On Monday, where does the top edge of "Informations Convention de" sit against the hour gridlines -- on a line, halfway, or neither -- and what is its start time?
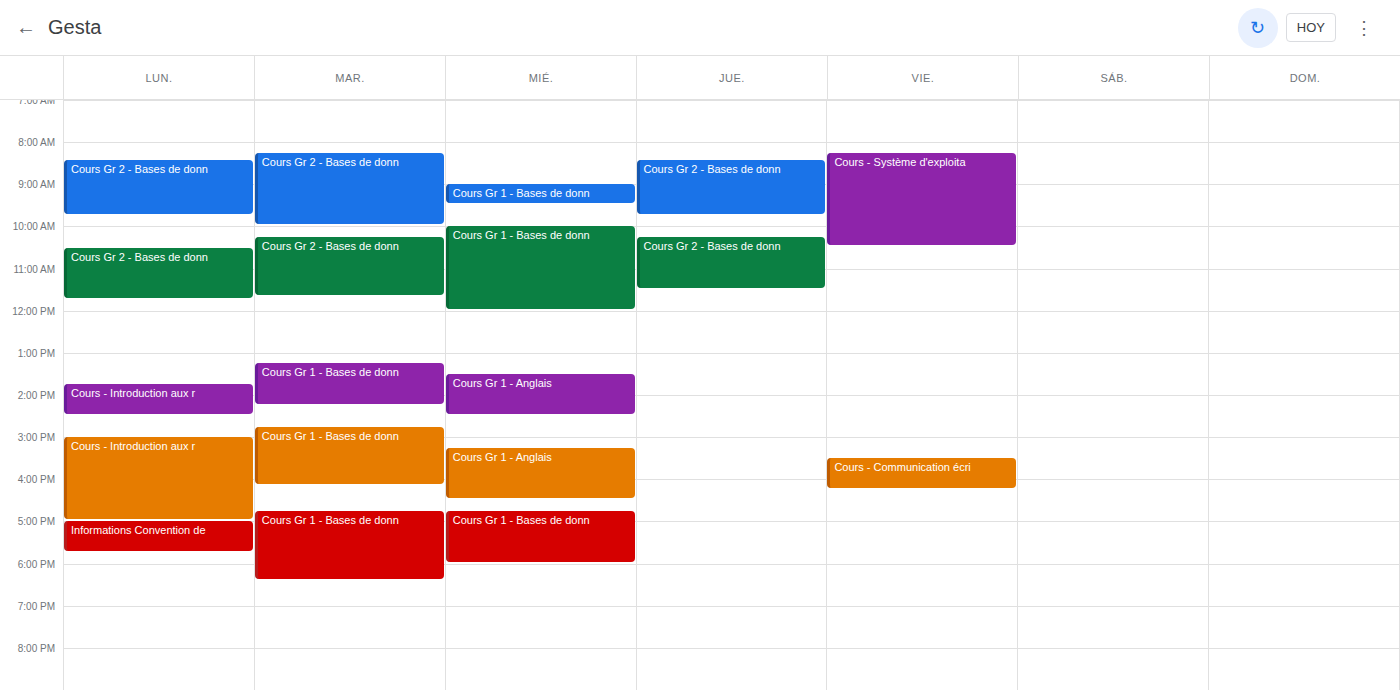
5:00 PM -- exactly on the 5 PM line.